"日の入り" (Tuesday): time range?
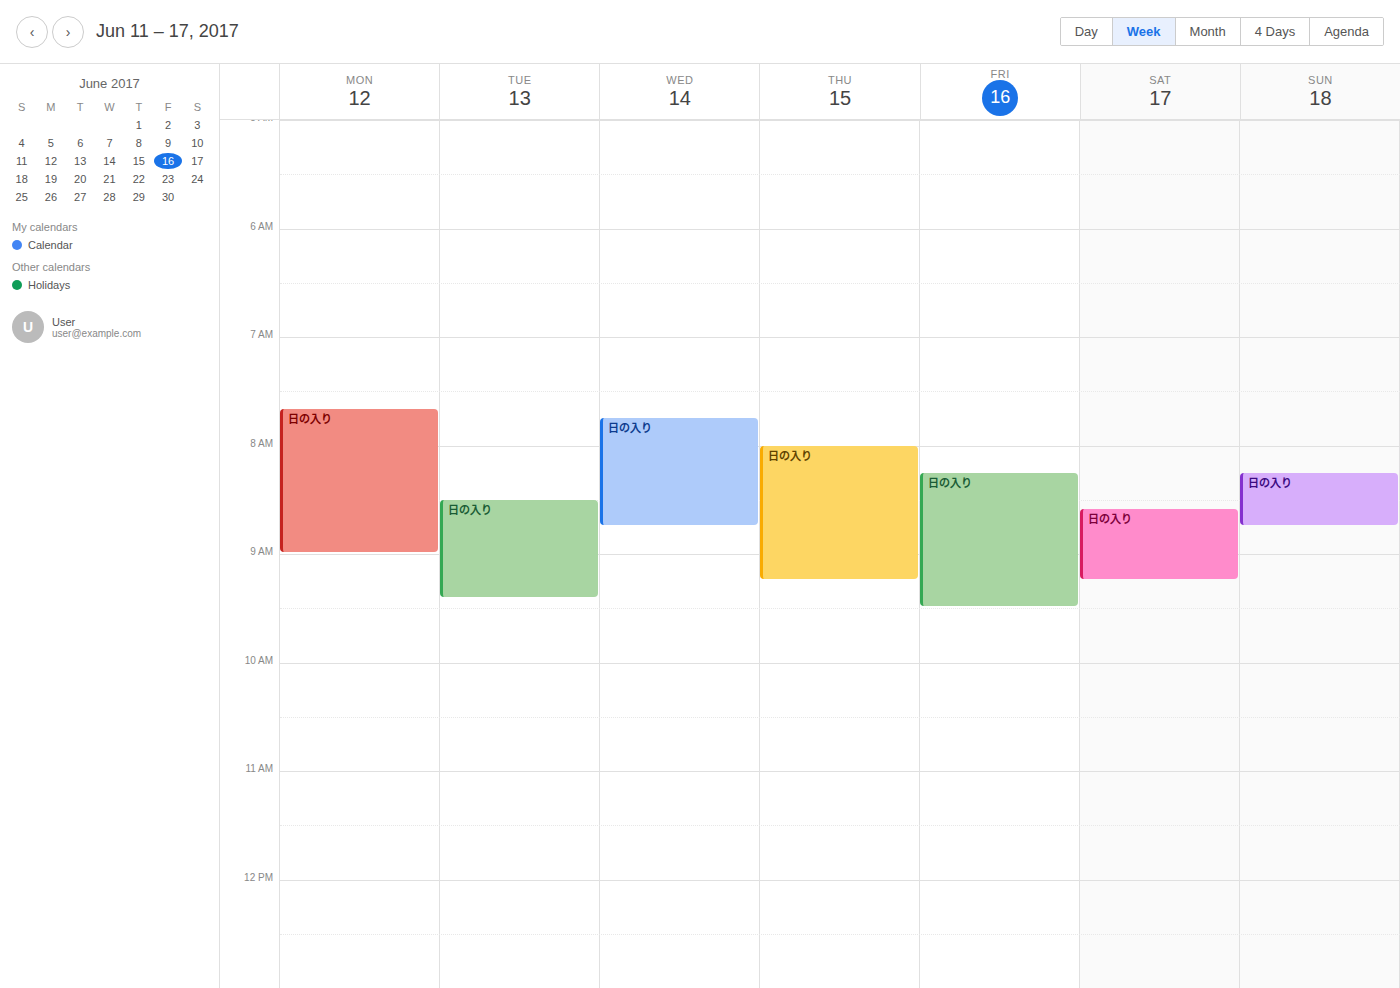
8:30 AM to 9:25 AM